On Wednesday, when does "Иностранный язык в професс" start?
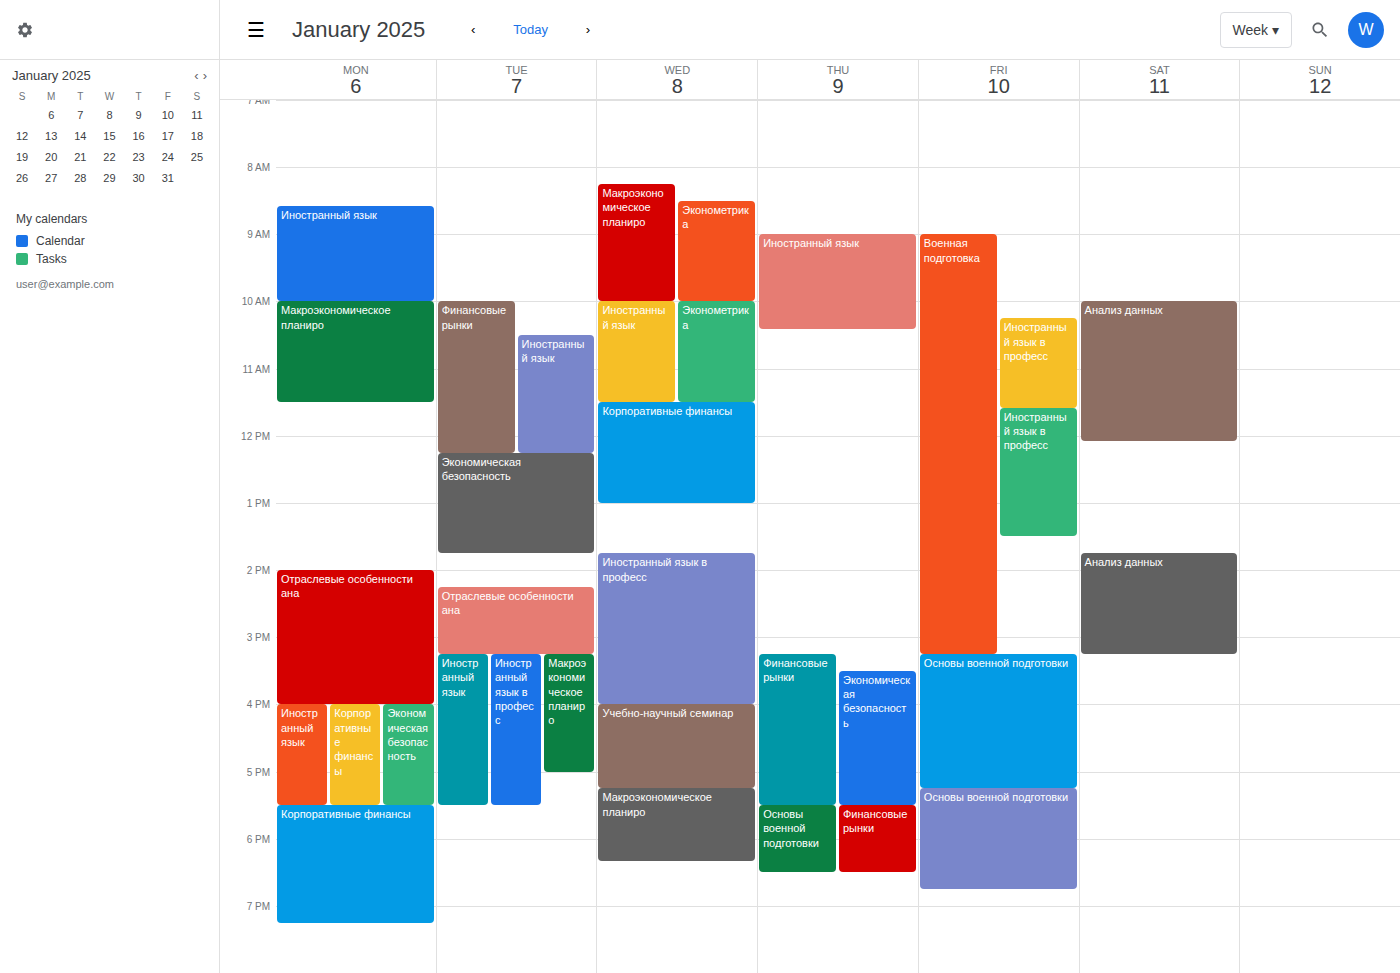
1:45 PM